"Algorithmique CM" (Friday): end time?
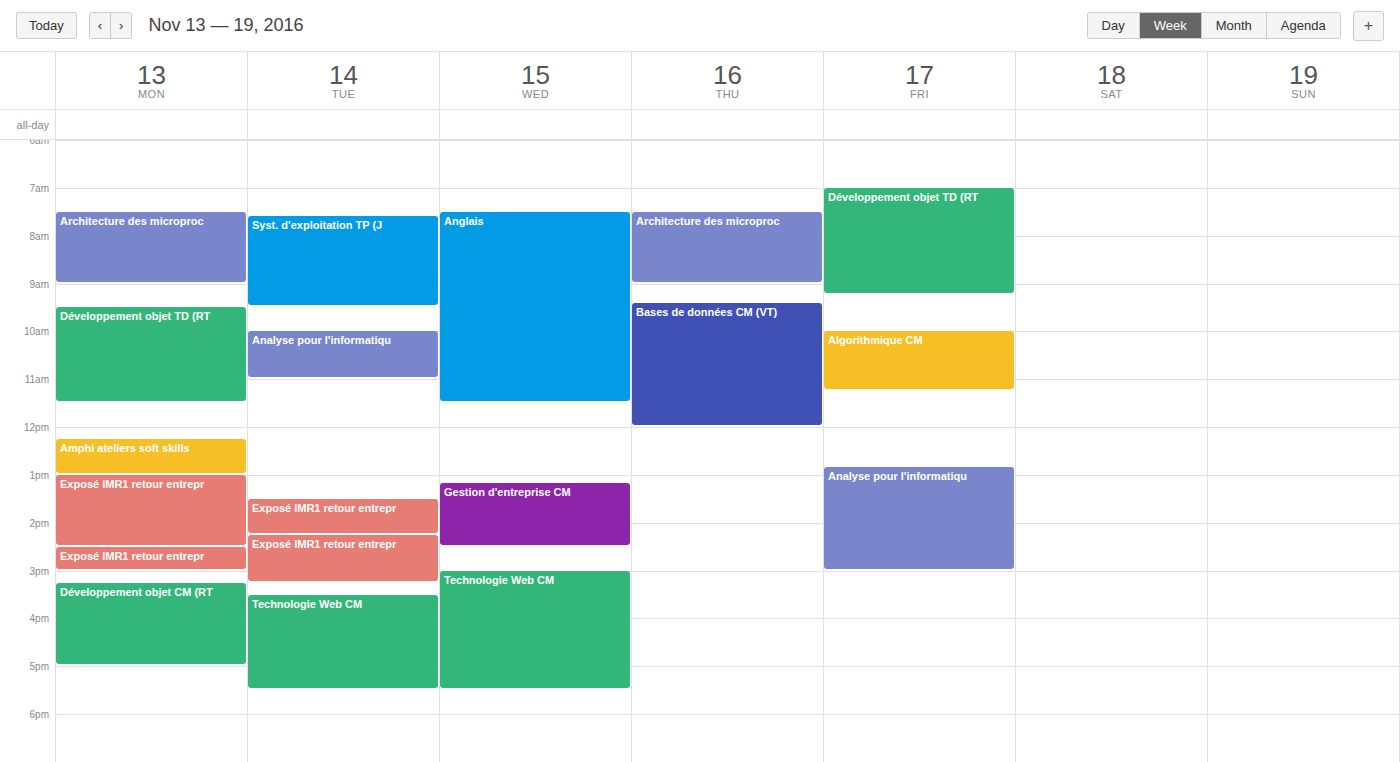
11:15 AM